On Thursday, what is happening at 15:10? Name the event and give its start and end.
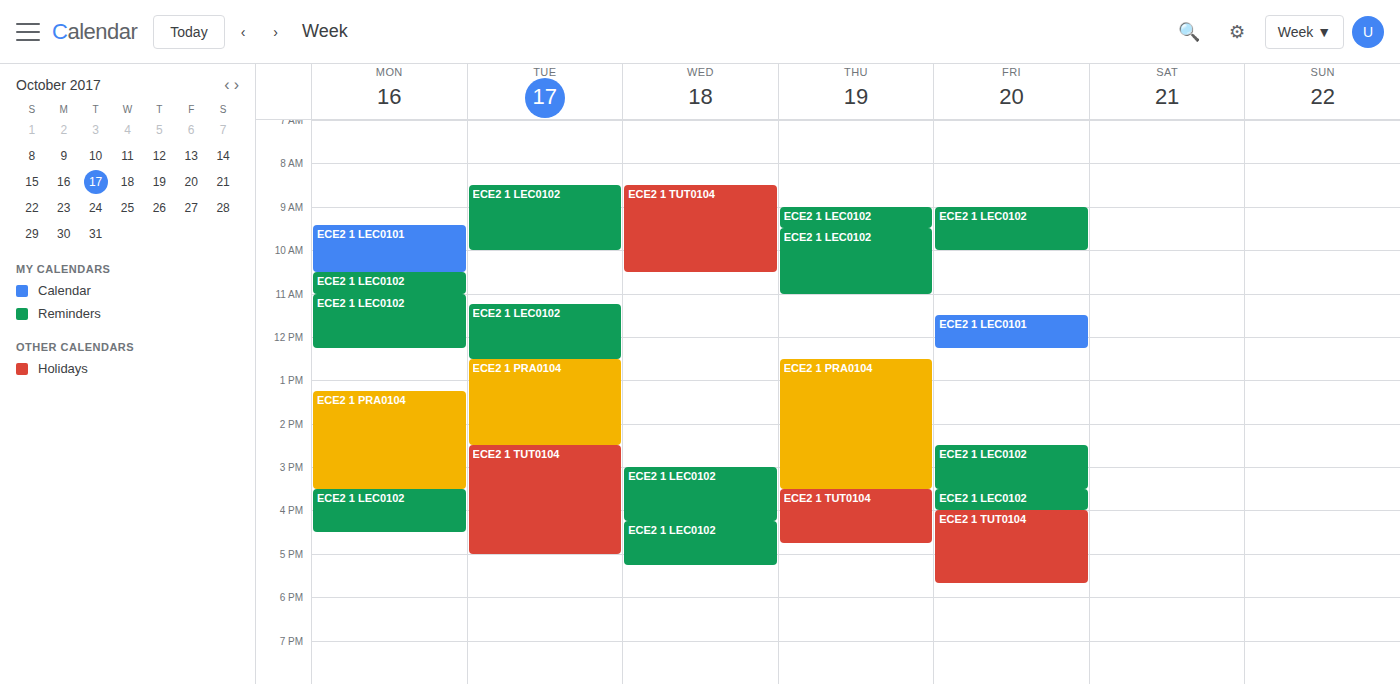
"ECE2 1 PRA0104", 12:30 to 15:30